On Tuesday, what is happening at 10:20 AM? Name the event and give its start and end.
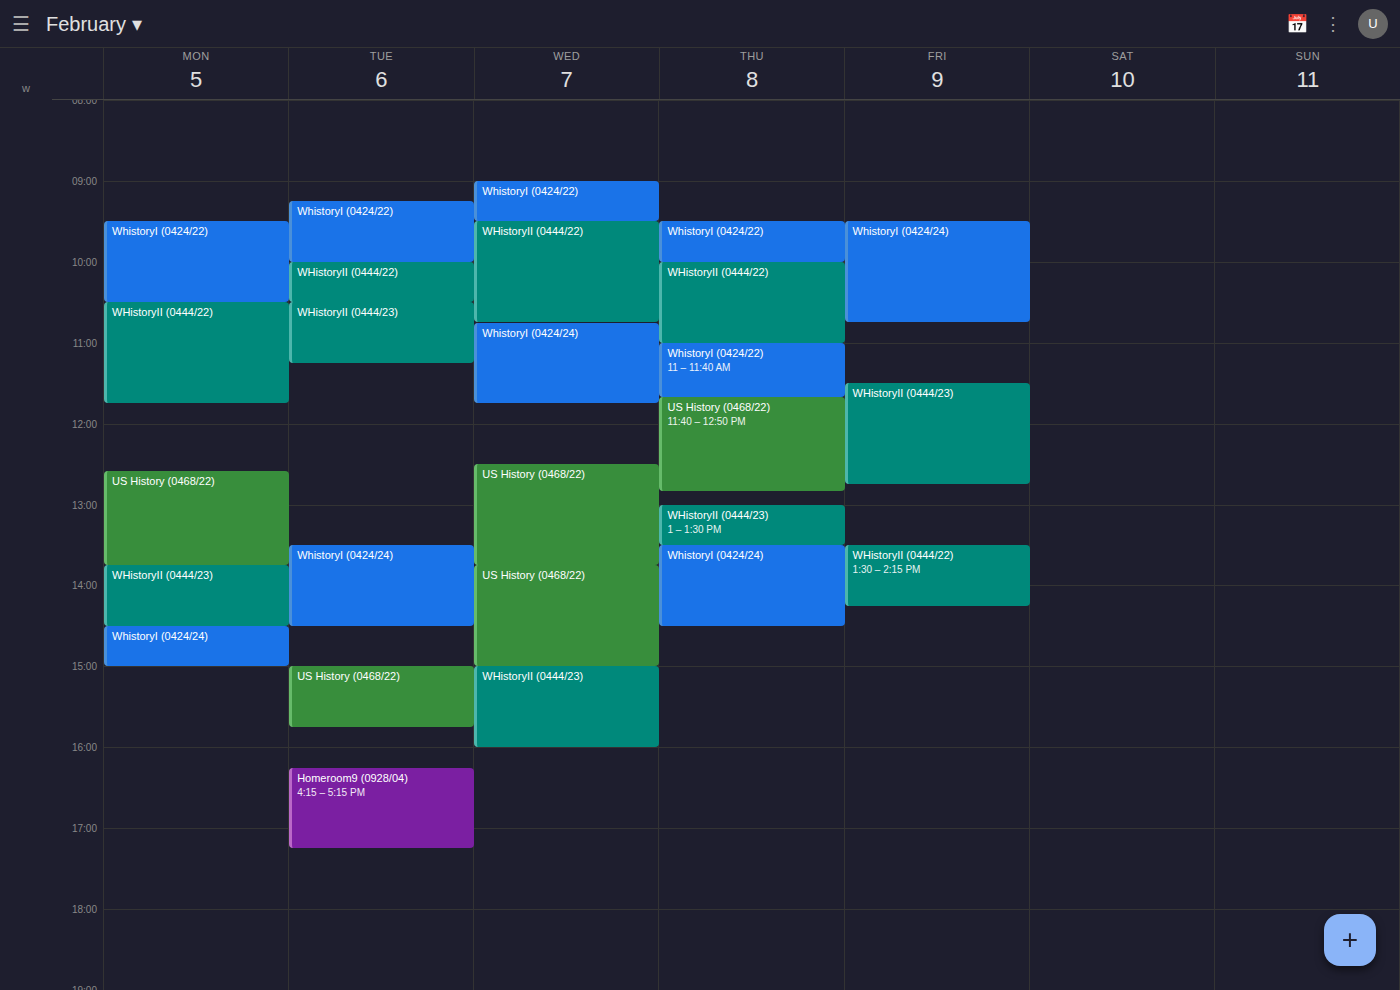
"WHistoryII (0444/22)", 10:00 AM to 10:30 AM